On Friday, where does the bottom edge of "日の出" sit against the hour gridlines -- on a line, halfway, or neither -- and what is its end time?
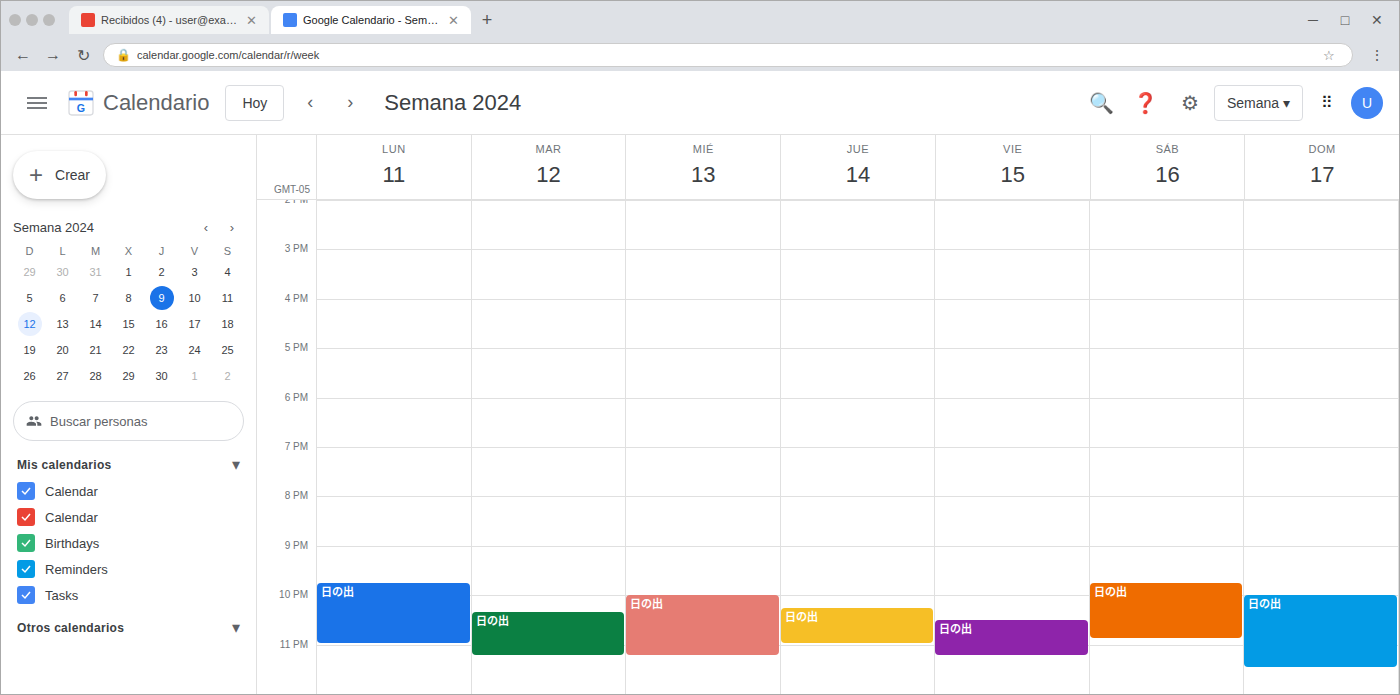
11:15 PM -- neither: a quarter of the way from the 11 PM line to the 12 AM line.